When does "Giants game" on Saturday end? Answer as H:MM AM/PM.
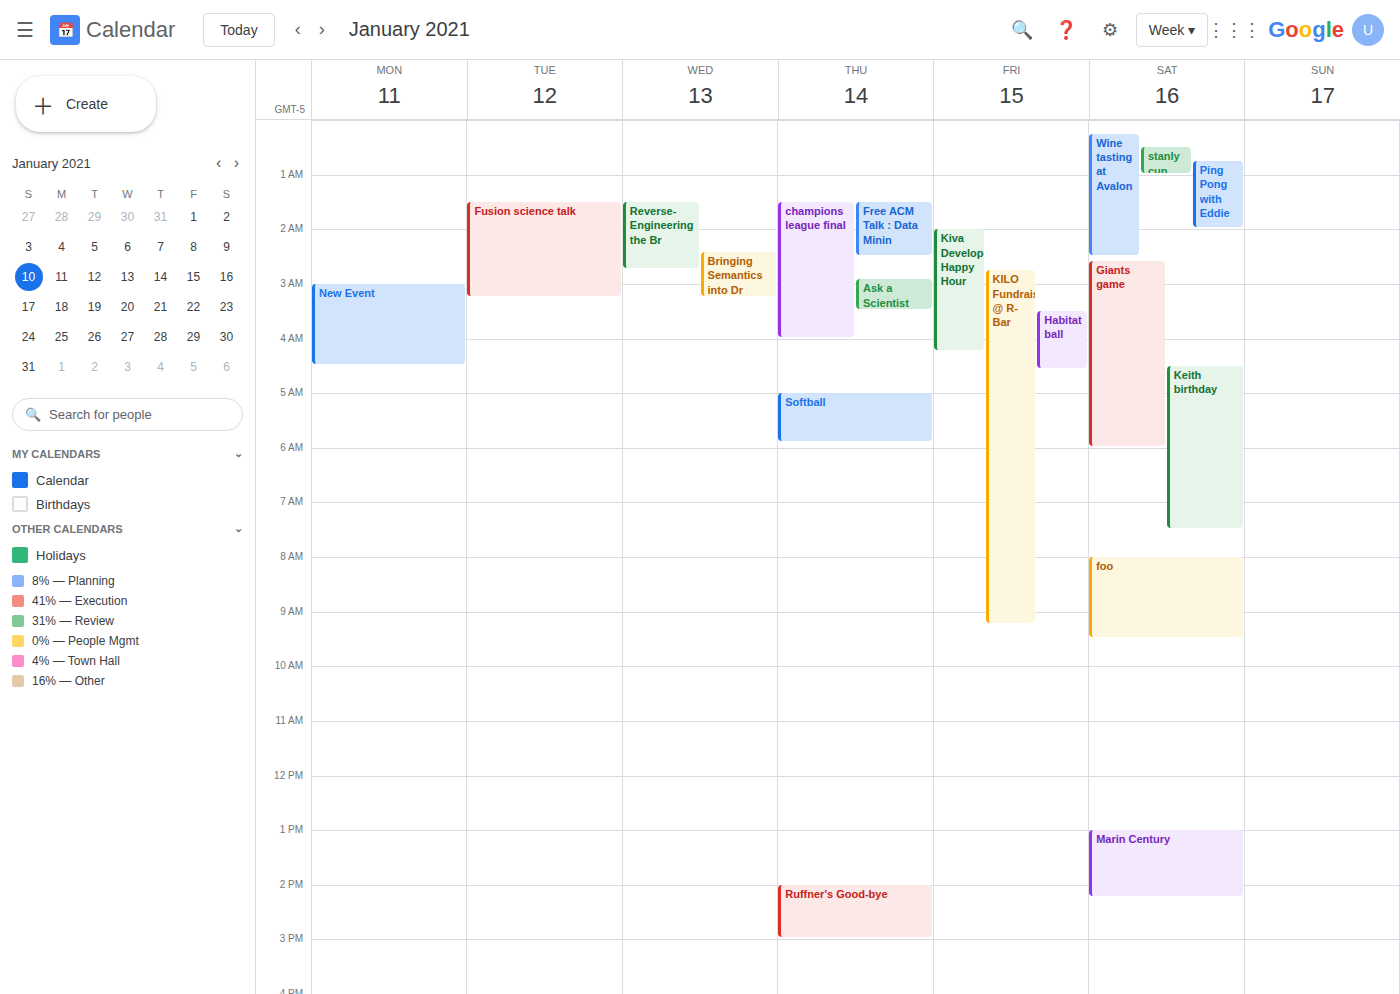
6:00 AM